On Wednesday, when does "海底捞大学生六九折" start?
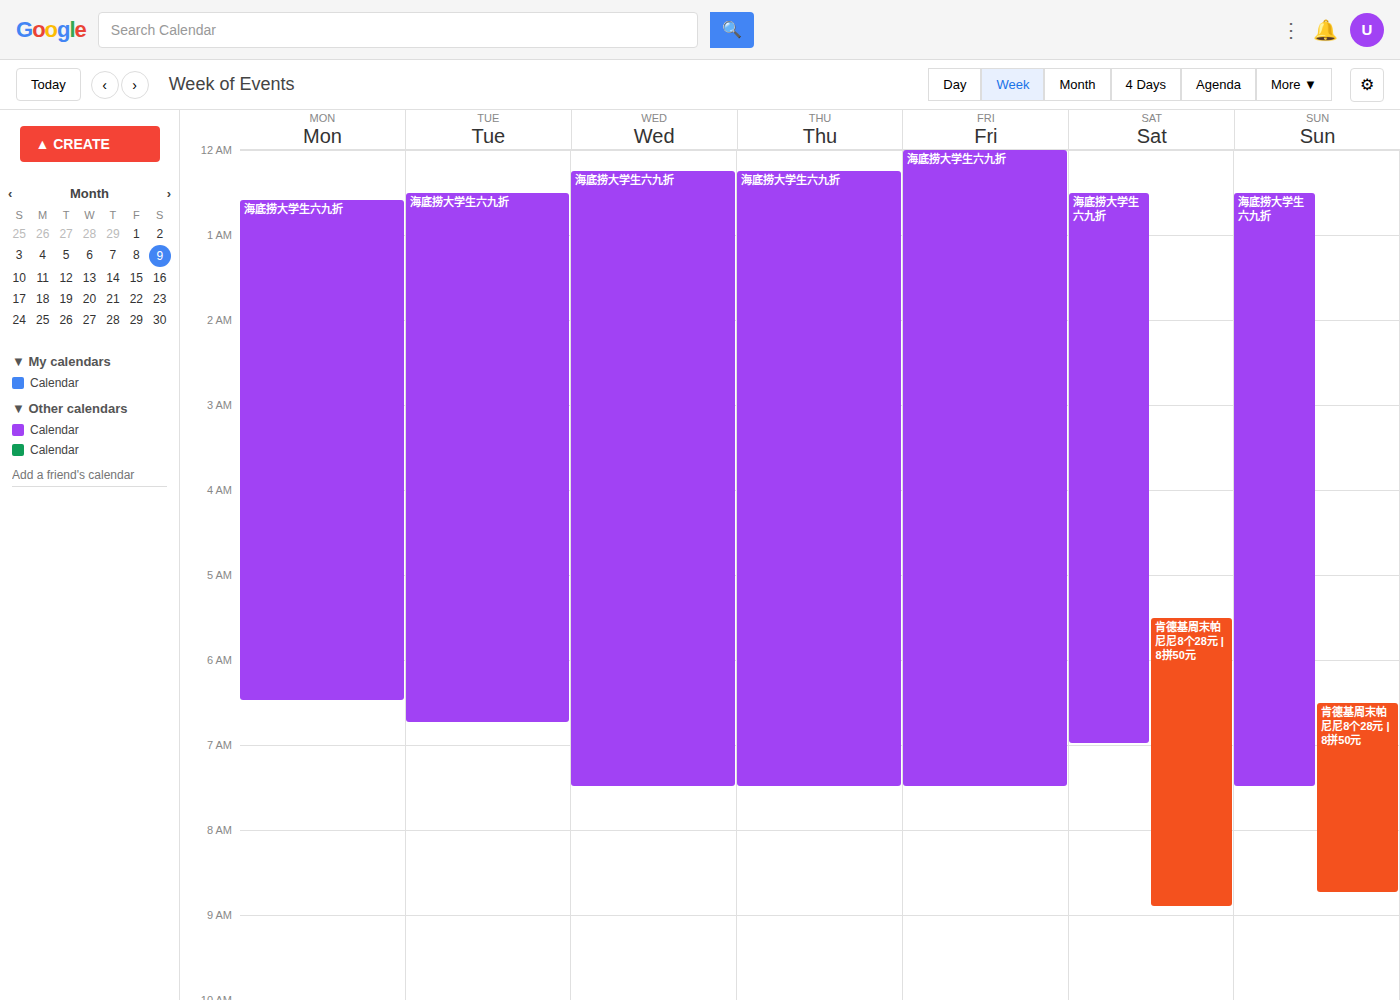
12:15 AM